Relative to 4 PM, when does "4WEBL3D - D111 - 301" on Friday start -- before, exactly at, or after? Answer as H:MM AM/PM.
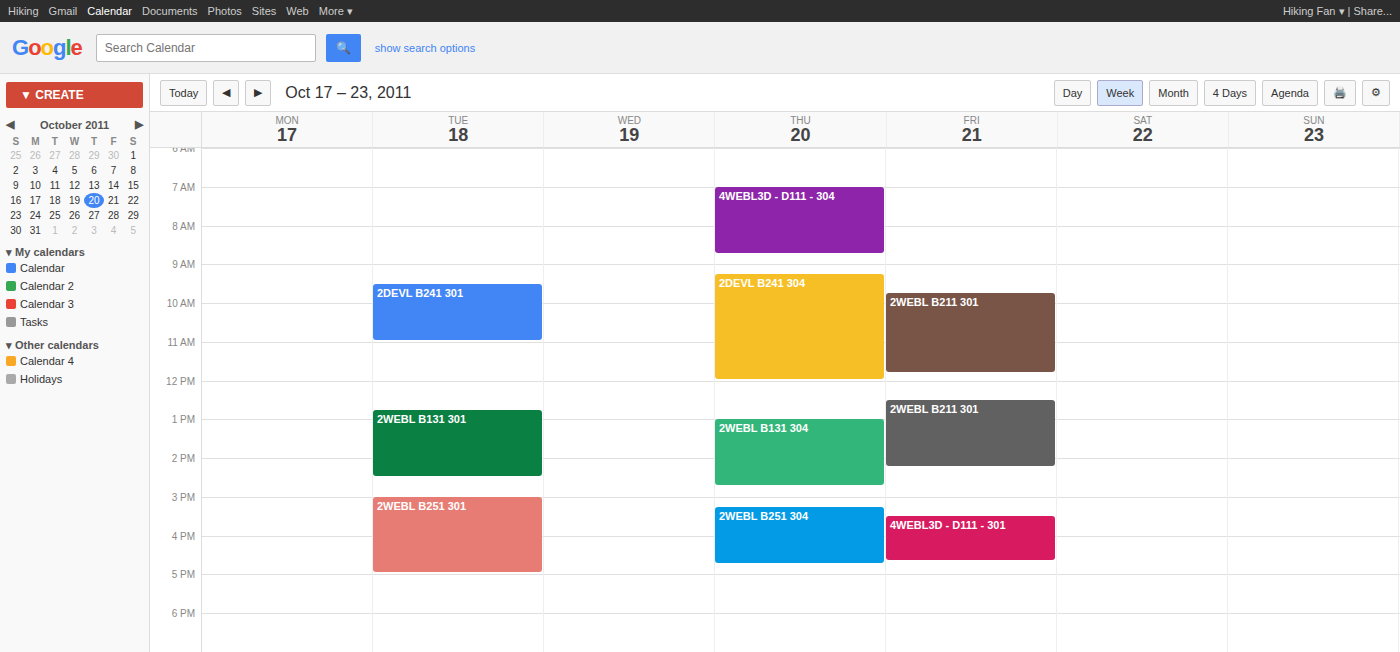
3:30 PM -- before 4 PM, 30 minutes above the 4 PM line.